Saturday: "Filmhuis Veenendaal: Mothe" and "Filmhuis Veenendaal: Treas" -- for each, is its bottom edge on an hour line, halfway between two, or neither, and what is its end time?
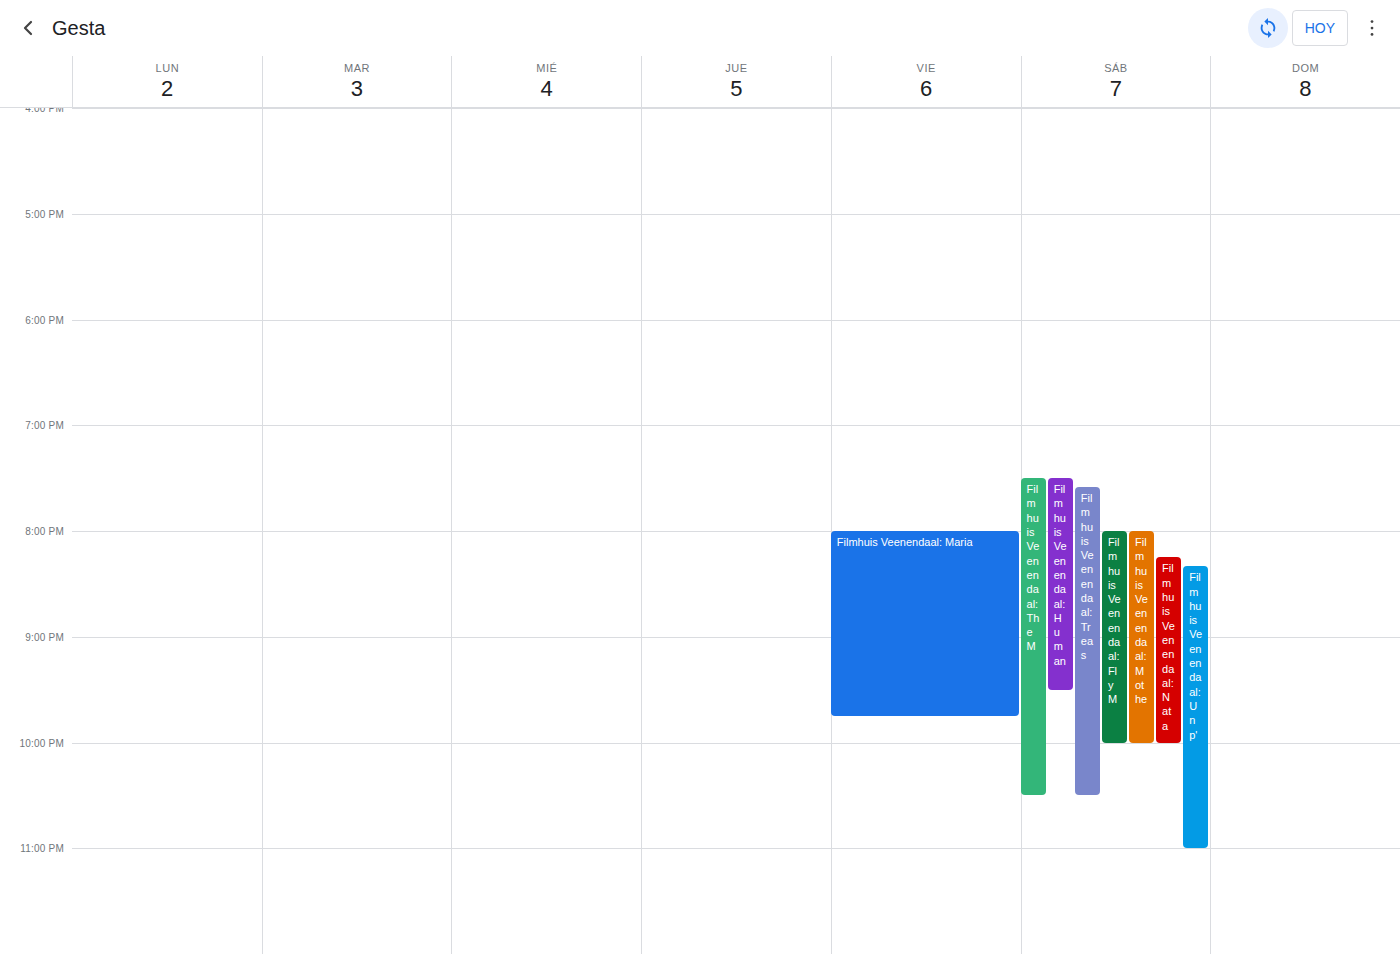
"Filmhuis Veenendaal: Mothe": 10:00 PM, exactly on the 10 PM line. "Filmhuis Veenendaal: Treas": 10:30 PM, halfway between the 10 PM and 11 PM lines.